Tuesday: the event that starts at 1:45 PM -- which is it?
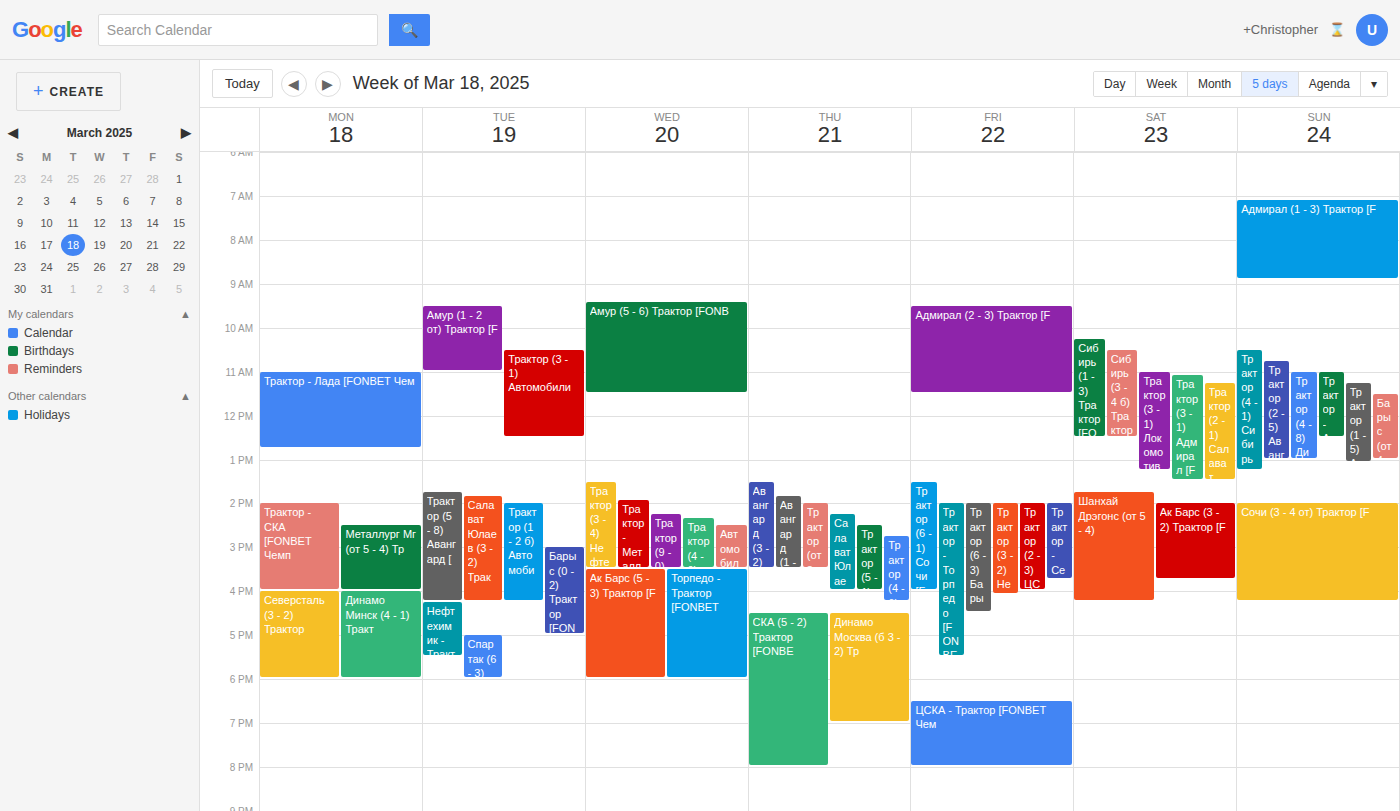
"Трактор (5 - 8) Авангард ["